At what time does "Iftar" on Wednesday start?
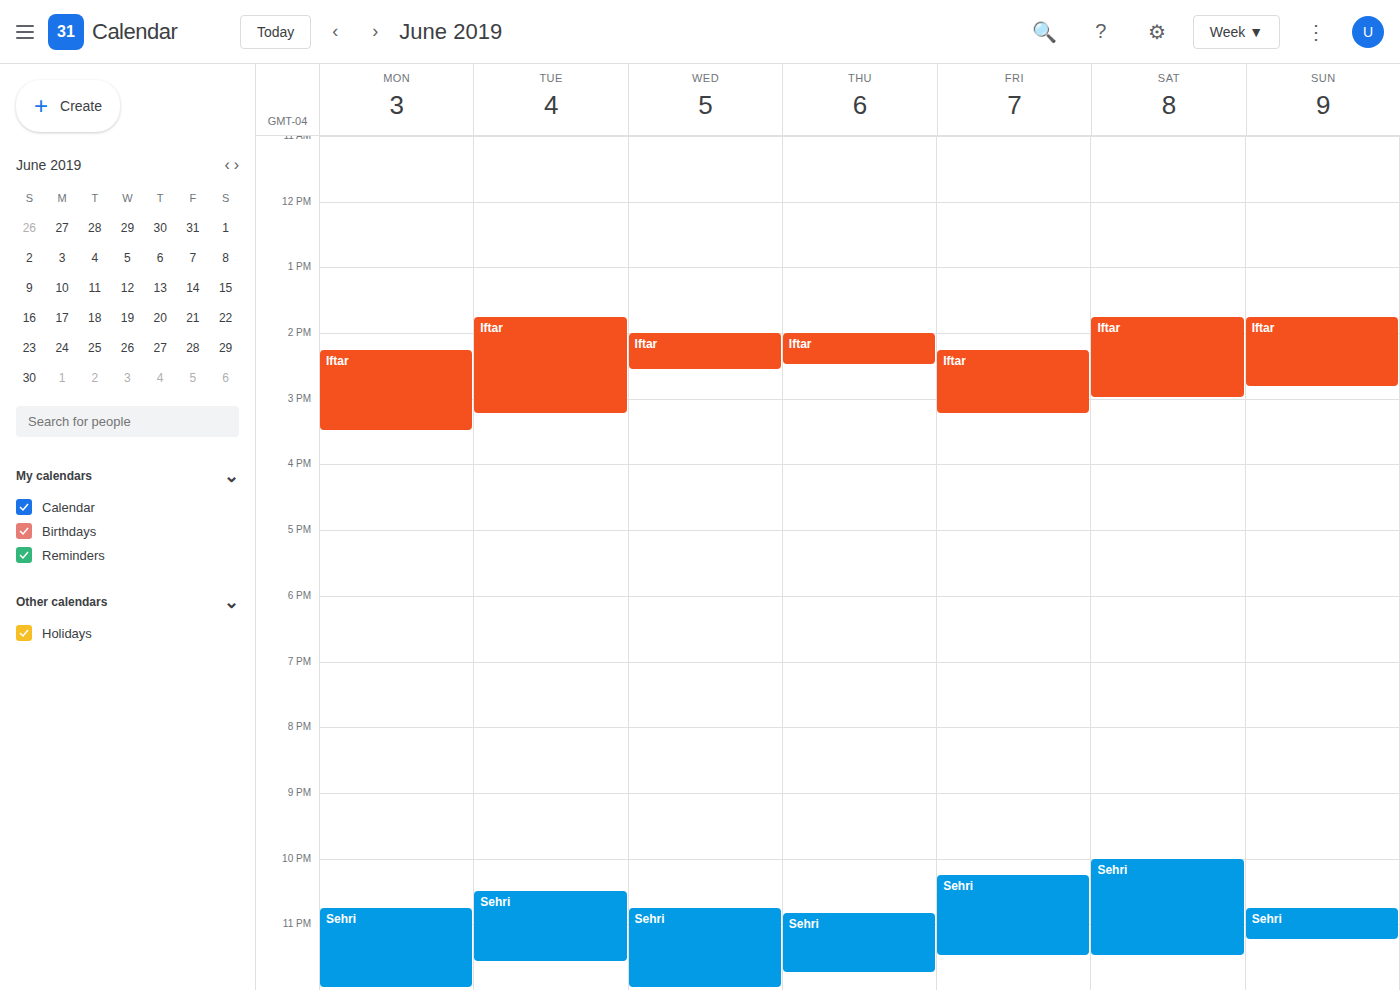
14:00